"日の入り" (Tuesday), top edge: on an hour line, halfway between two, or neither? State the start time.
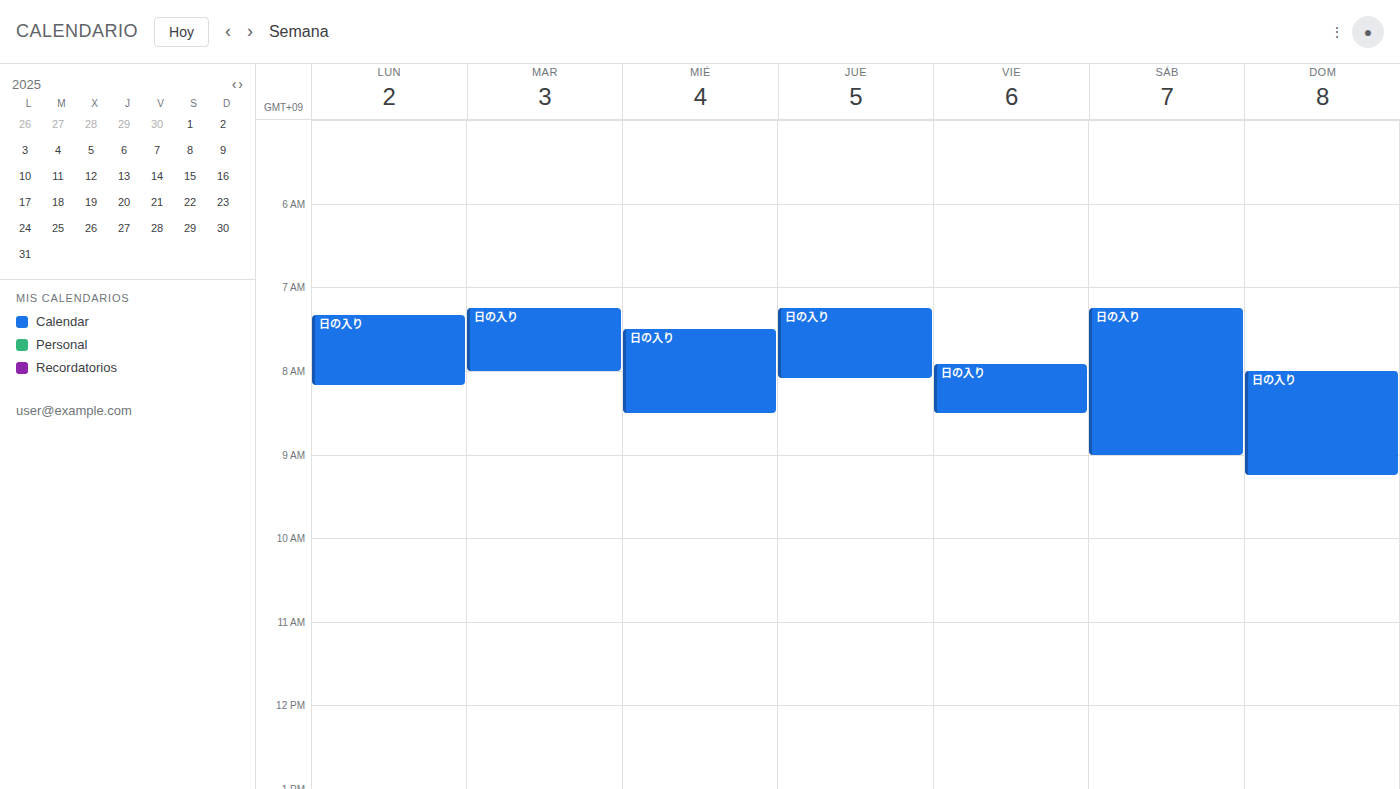
7:15 AM -- neither: a quarter of the way from the 7 AM line to the 8 AM line.